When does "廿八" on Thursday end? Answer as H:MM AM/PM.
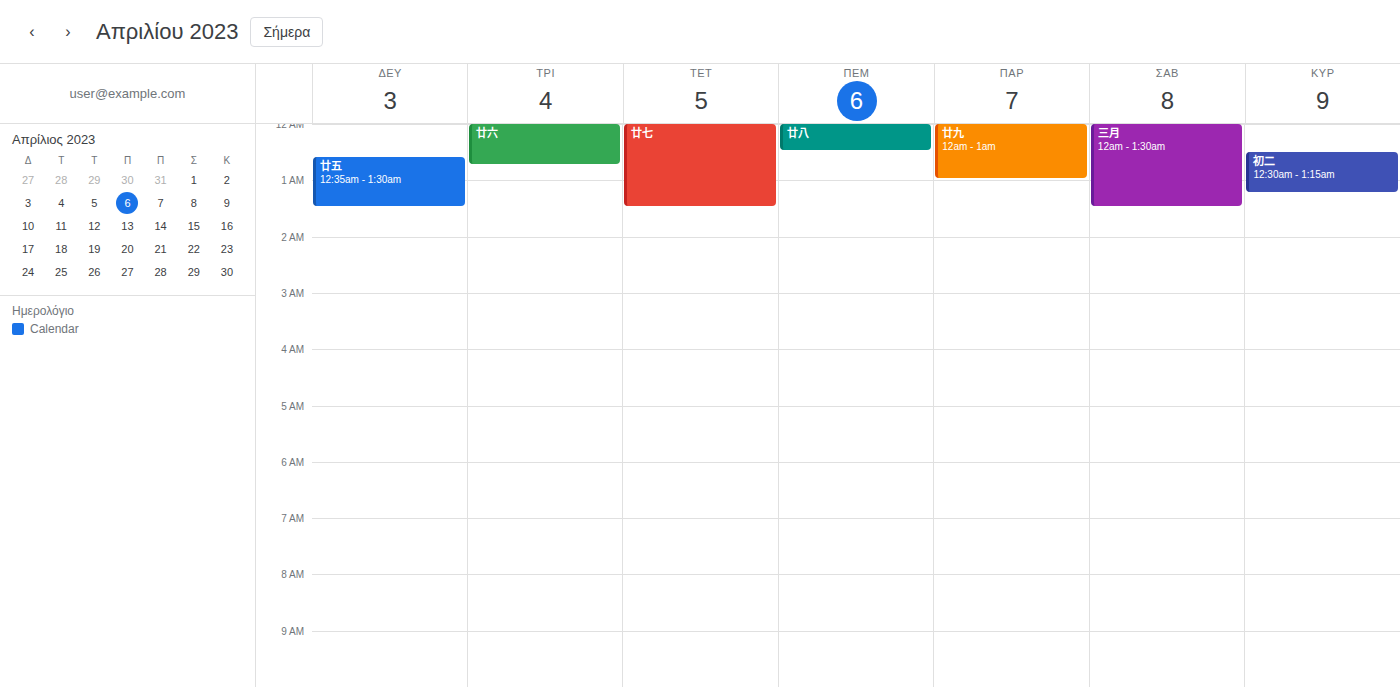
12:30 AM